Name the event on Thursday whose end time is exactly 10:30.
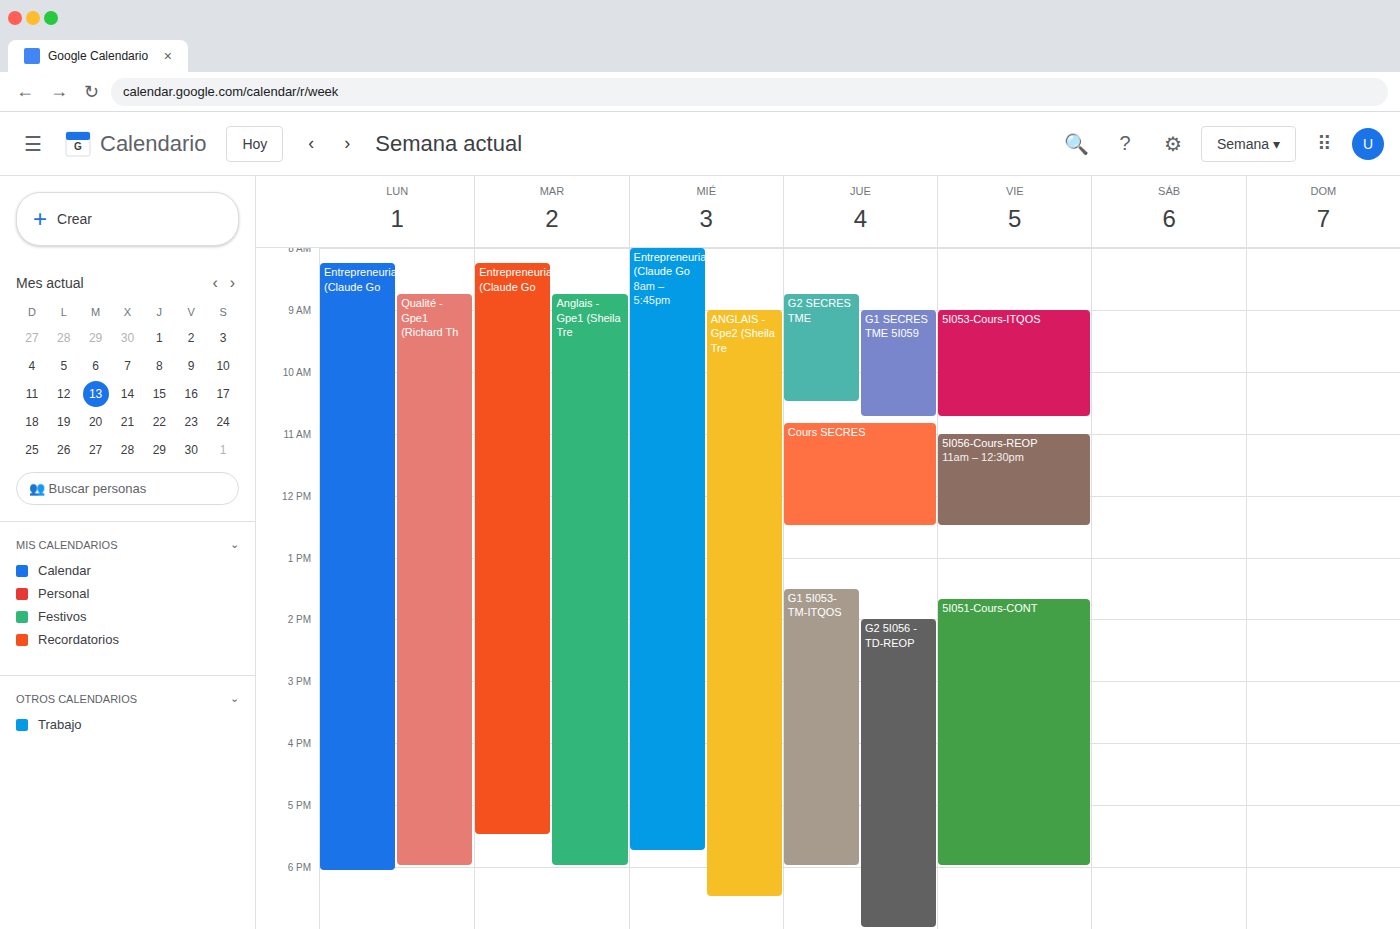
"G2 SECRES TME"